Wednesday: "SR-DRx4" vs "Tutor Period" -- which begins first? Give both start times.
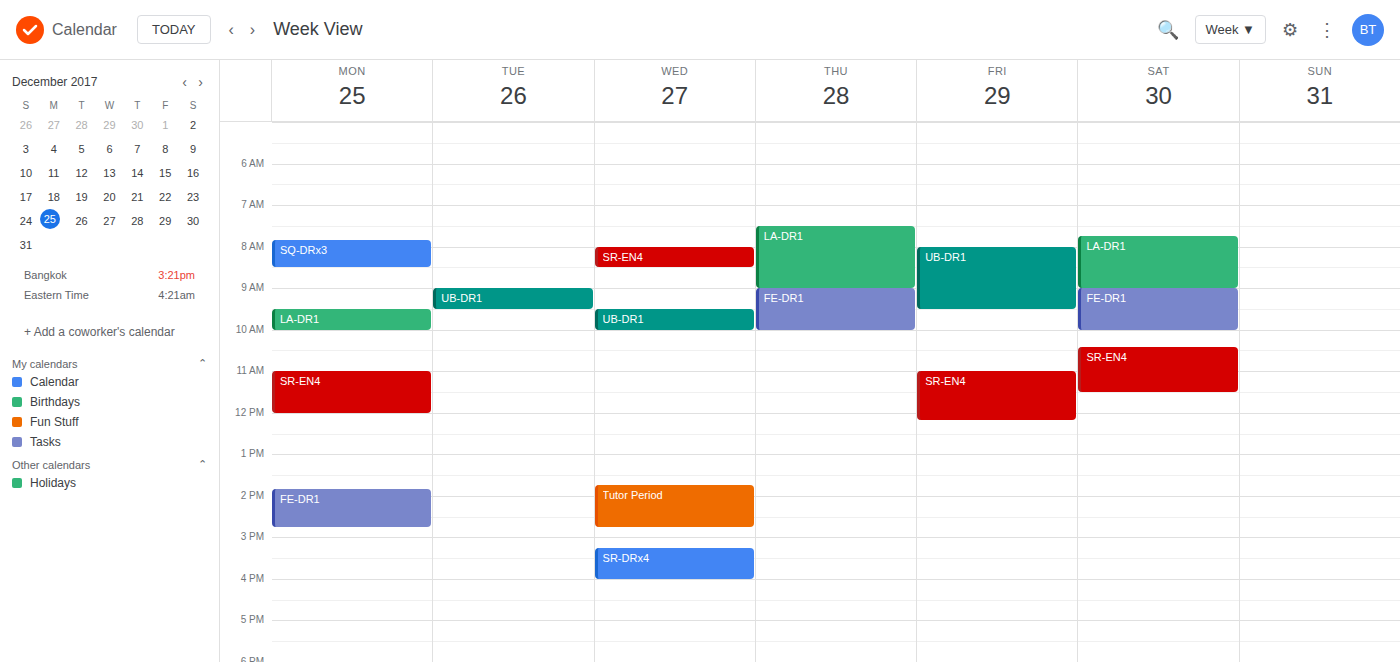
"Tutor Period" 1:45 PM; "SR-DRx4" 3:15 PM.